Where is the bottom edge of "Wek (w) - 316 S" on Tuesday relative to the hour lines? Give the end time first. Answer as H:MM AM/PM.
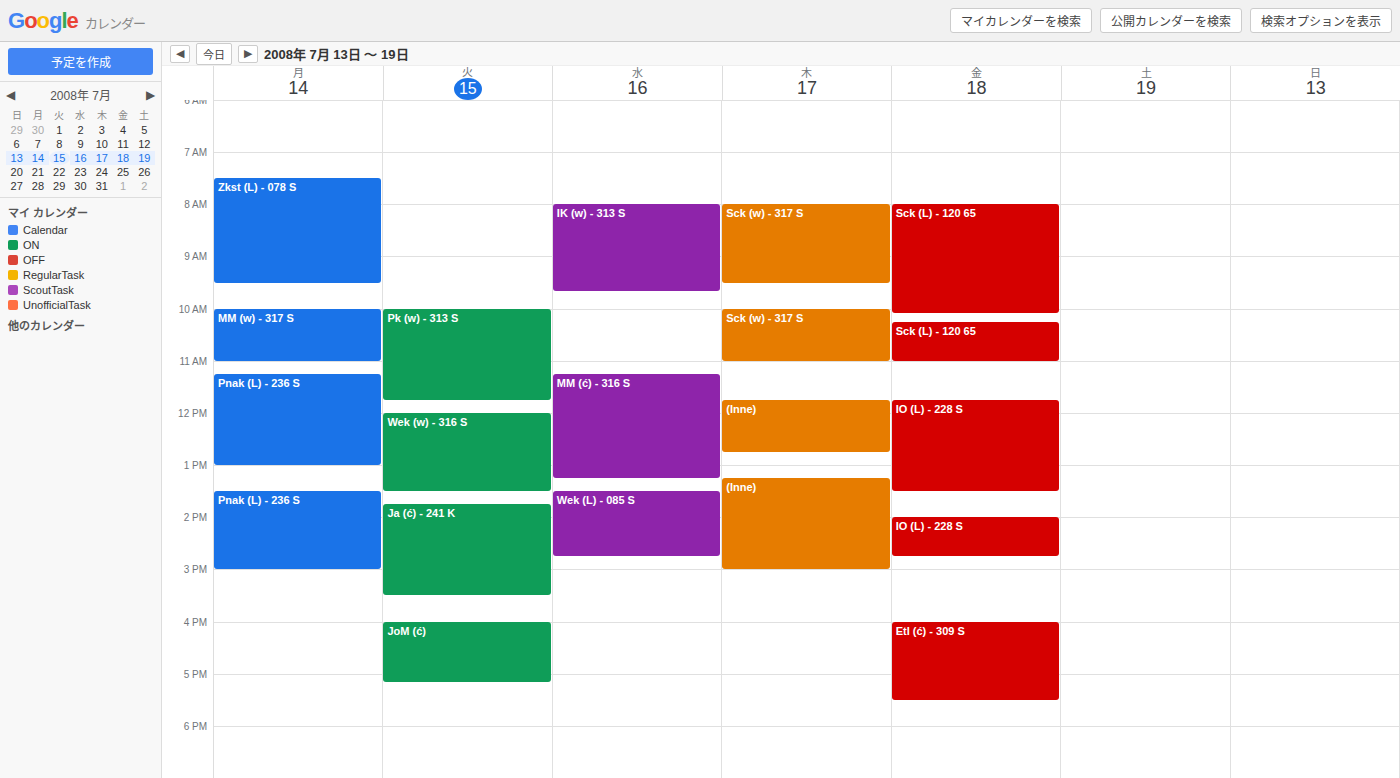
1:30 PM -- halfway between the 1 PM and 2 PM lines.